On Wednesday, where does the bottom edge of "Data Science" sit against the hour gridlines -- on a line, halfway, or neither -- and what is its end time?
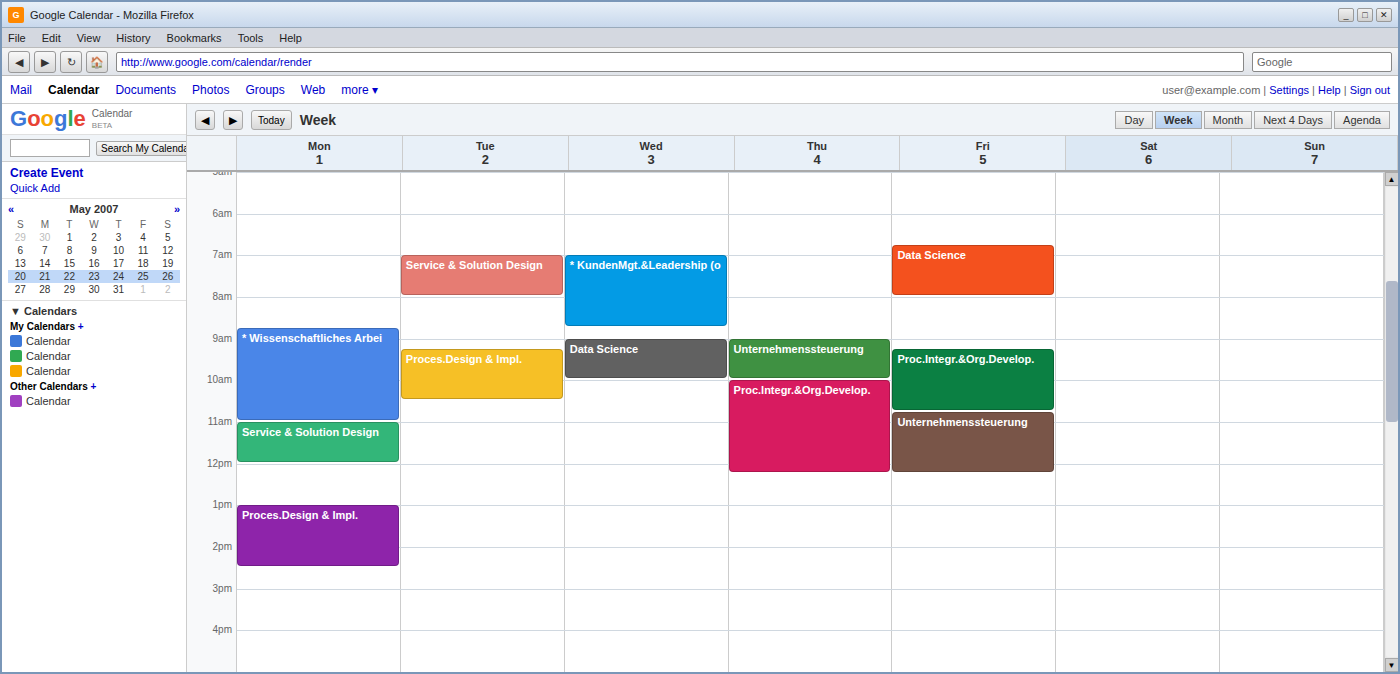
10:00 AM -- exactly on the 10 AM line.